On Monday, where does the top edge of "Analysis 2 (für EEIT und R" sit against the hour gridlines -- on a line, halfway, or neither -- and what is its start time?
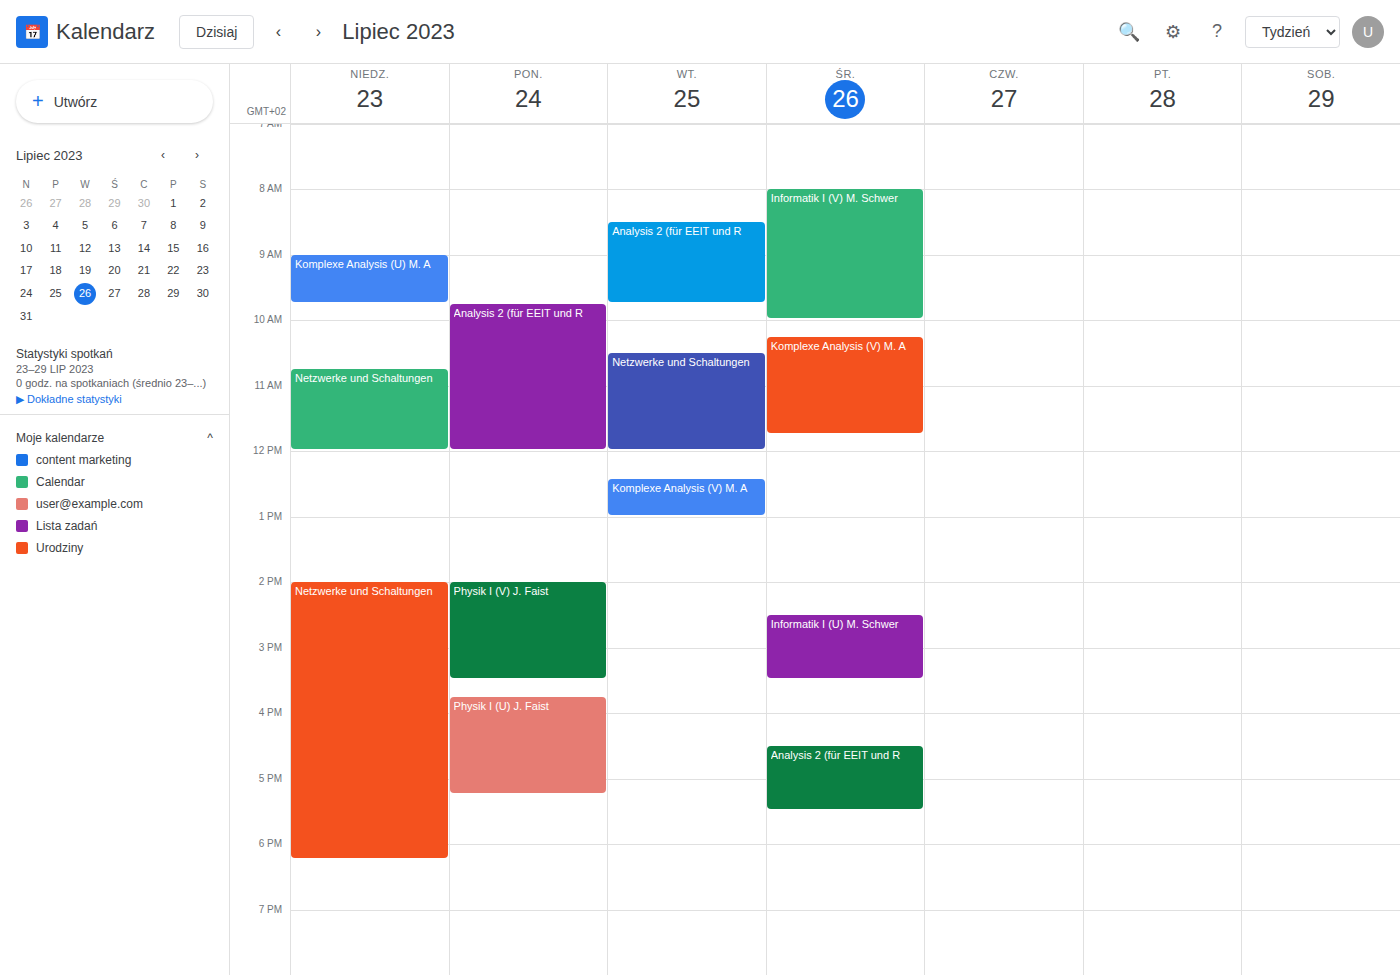
9:45 AM -- neither: three quarters of the way from the 9 AM line to the 10 AM line.